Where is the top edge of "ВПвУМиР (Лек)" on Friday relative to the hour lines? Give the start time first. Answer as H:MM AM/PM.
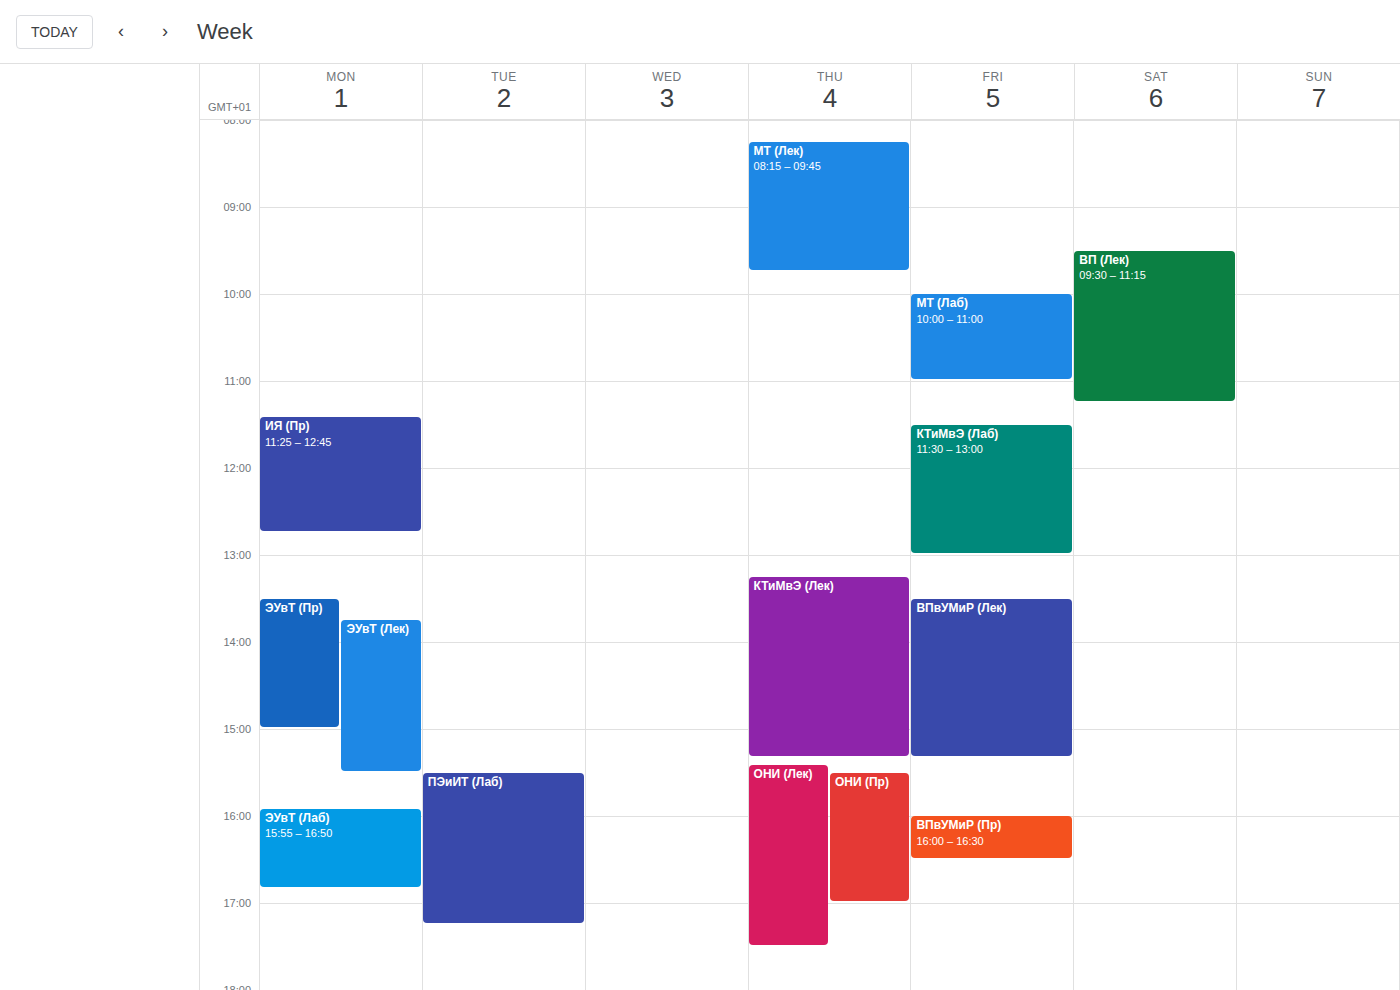
1:30 PM -- halfway between the 1 PM and 2 PM lines.